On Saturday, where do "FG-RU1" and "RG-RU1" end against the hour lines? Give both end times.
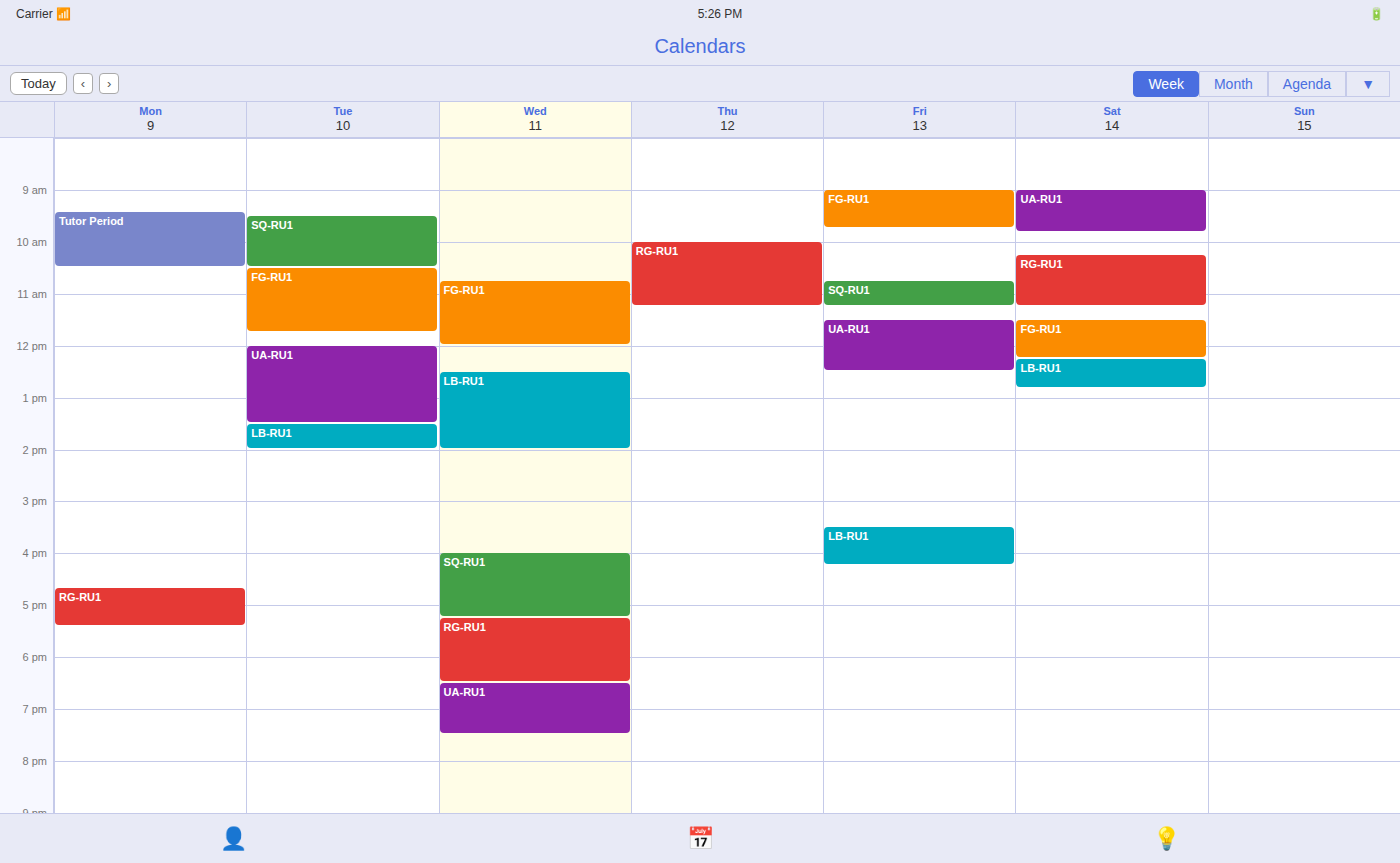
"FG-RU1": 12:15 PM, neither: a quarter of the way from the 12 PM line to the 1 PM line. "RG-RU1": 11:15 AM, neither: a quarter of the way from the 11 AM line to the 12 PM line.